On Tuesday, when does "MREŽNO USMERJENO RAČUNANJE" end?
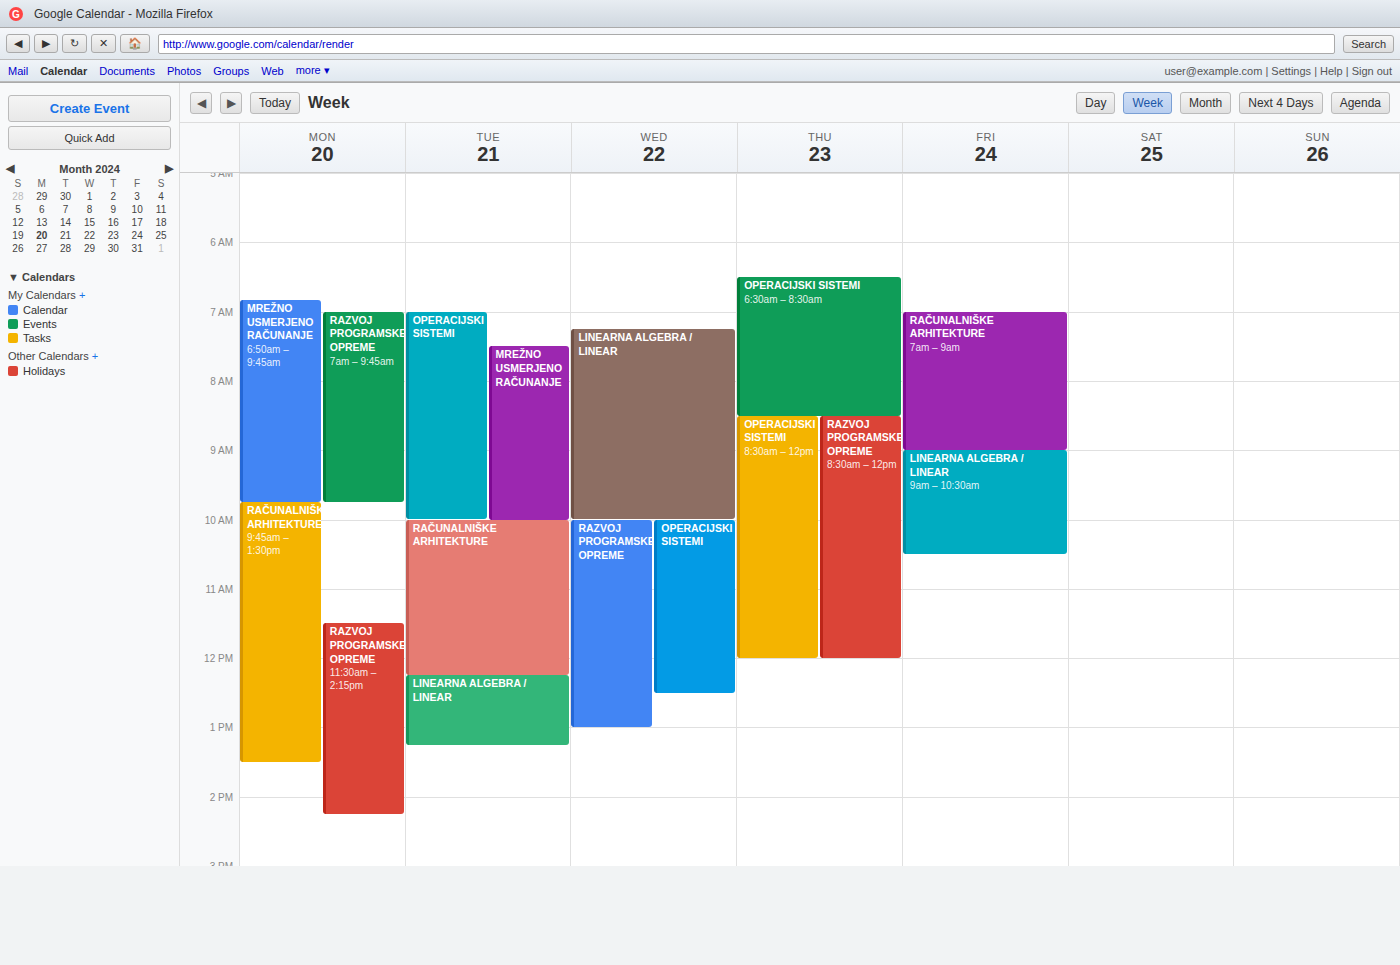
10:00